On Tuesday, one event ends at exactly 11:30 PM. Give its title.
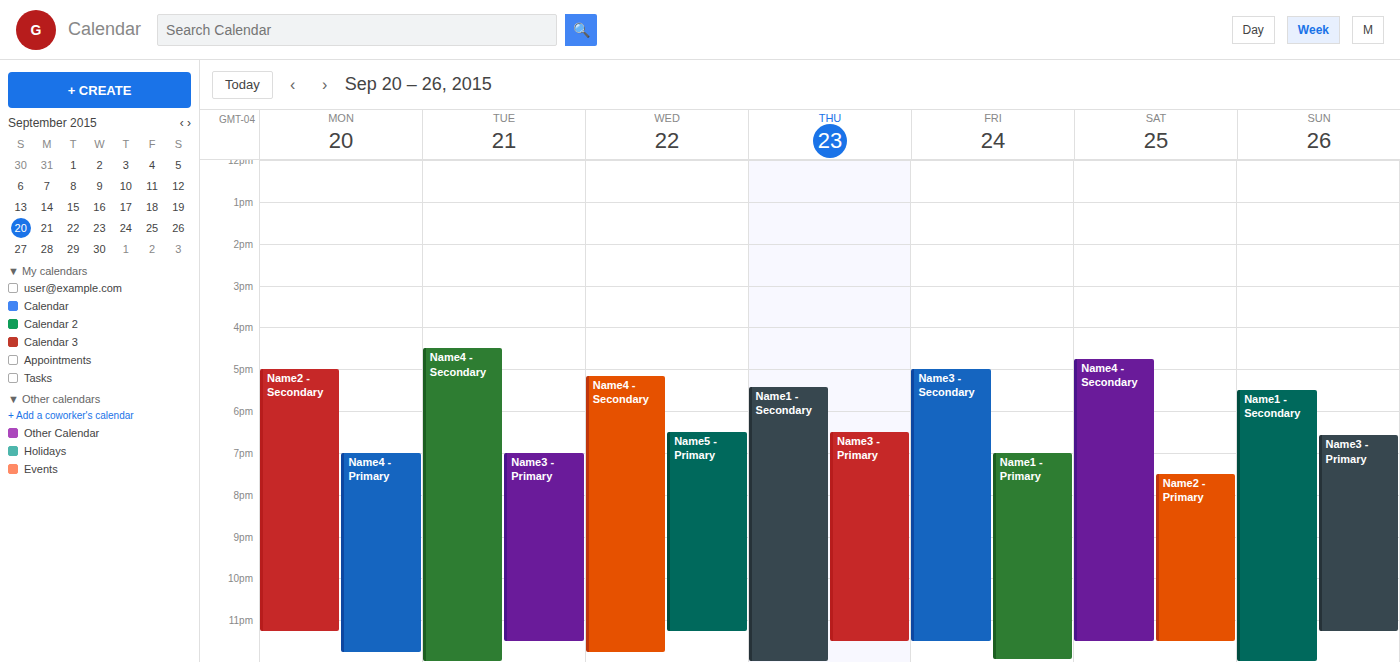
"Name3 - Primary"